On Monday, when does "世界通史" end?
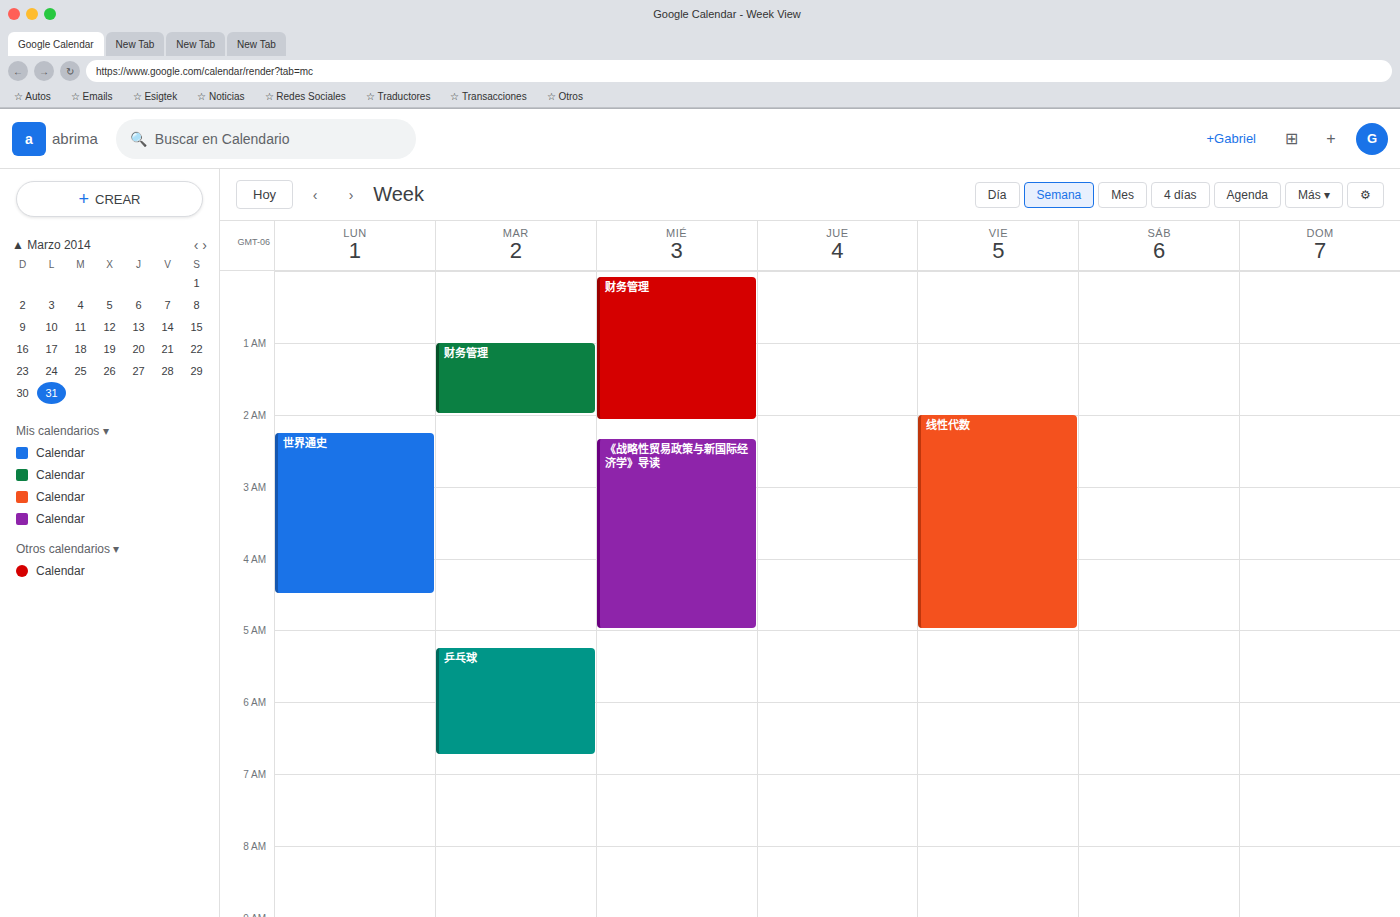
4:30 AM